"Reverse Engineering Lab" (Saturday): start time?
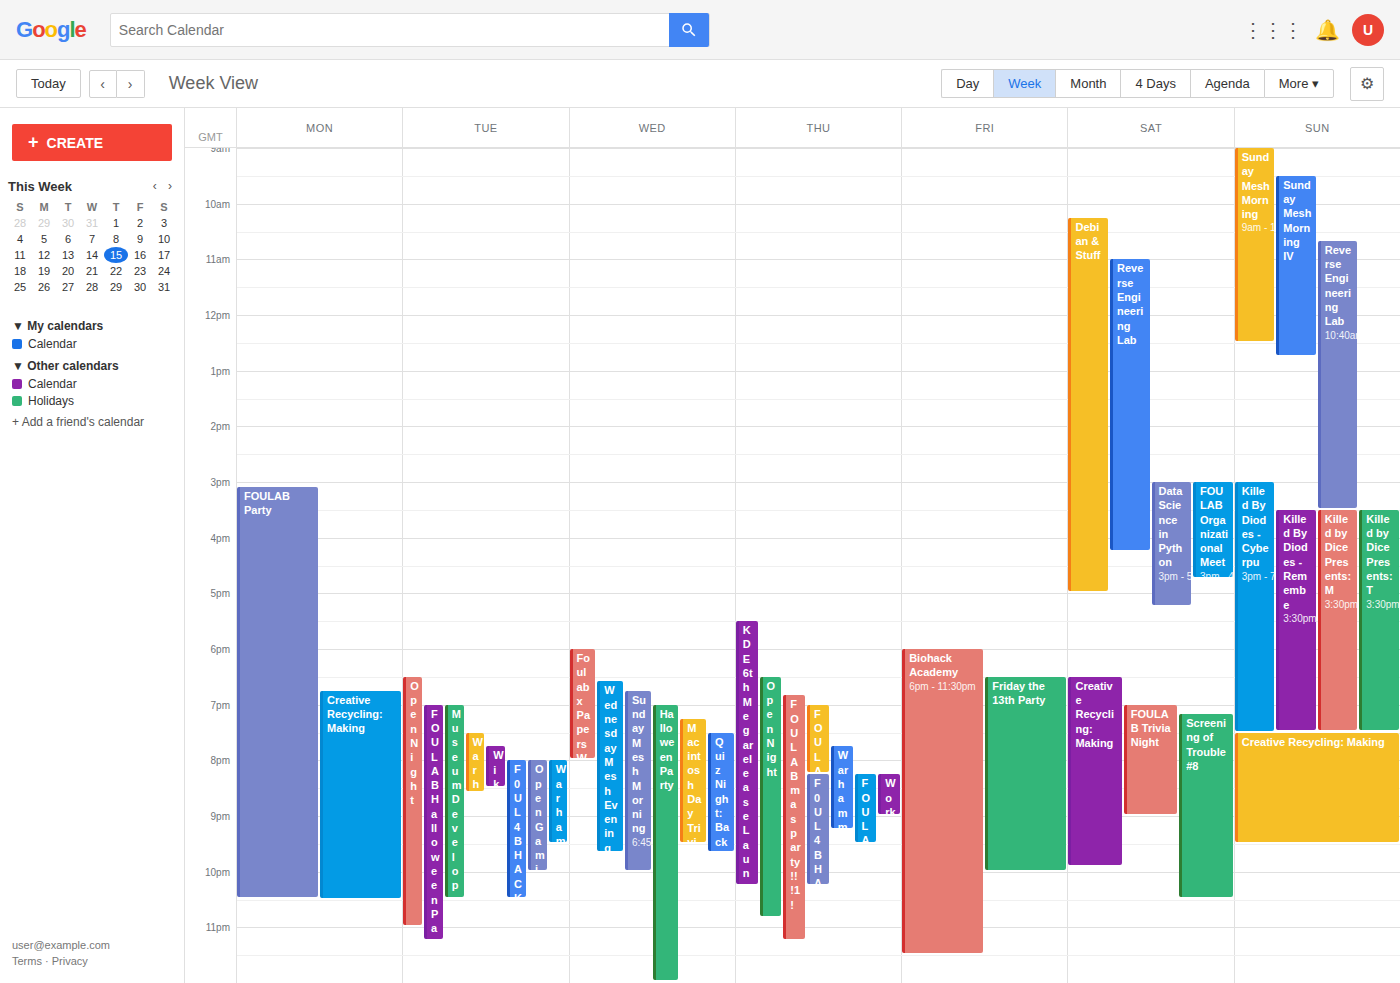
11:00